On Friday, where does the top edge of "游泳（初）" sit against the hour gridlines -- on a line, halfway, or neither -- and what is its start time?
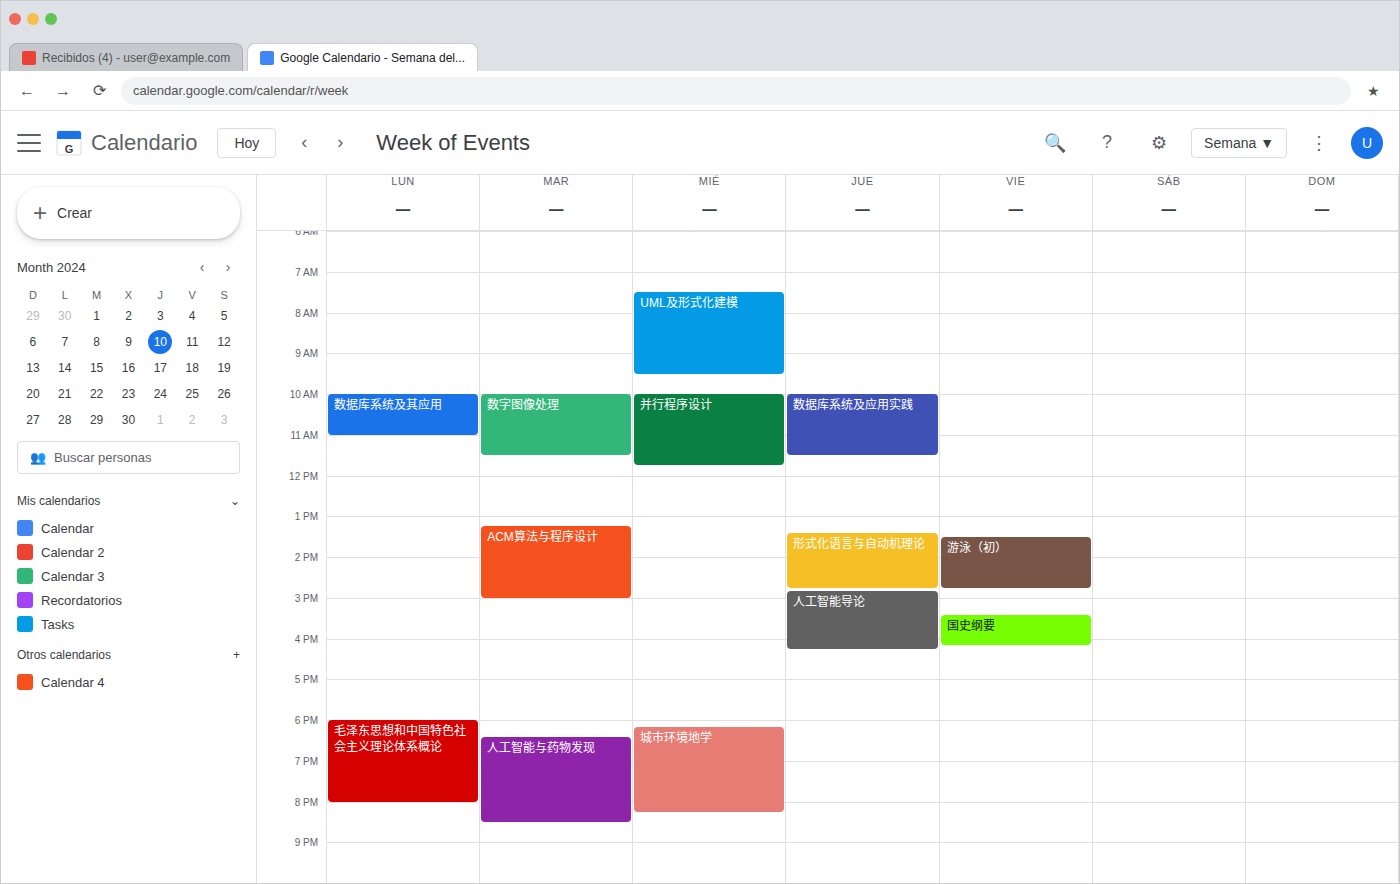
1:30 PM -- halfway between the 1 PM and 2 PM lines.